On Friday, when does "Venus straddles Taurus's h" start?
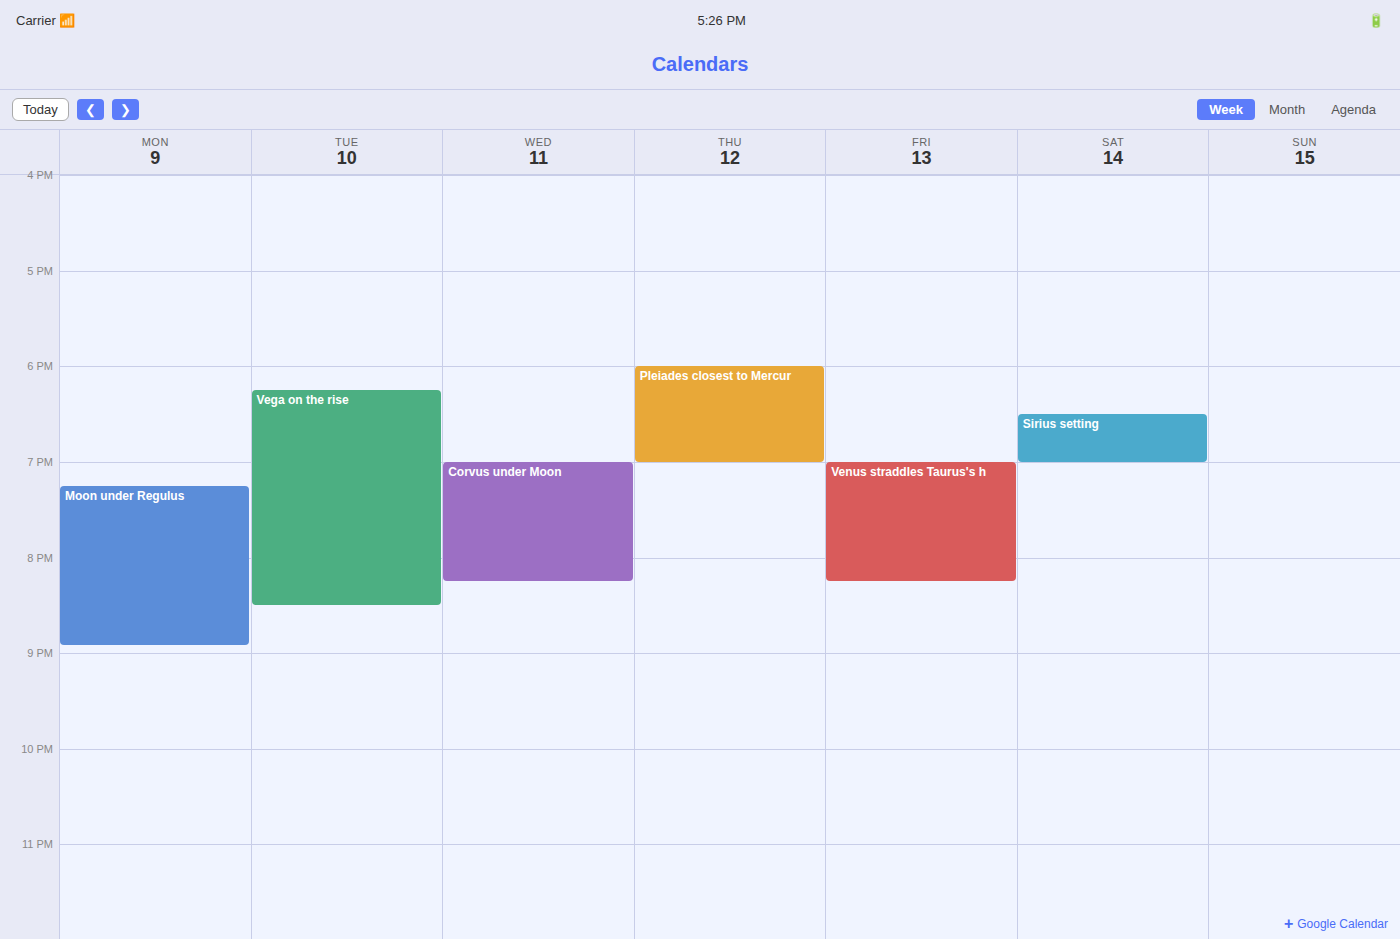
19:00